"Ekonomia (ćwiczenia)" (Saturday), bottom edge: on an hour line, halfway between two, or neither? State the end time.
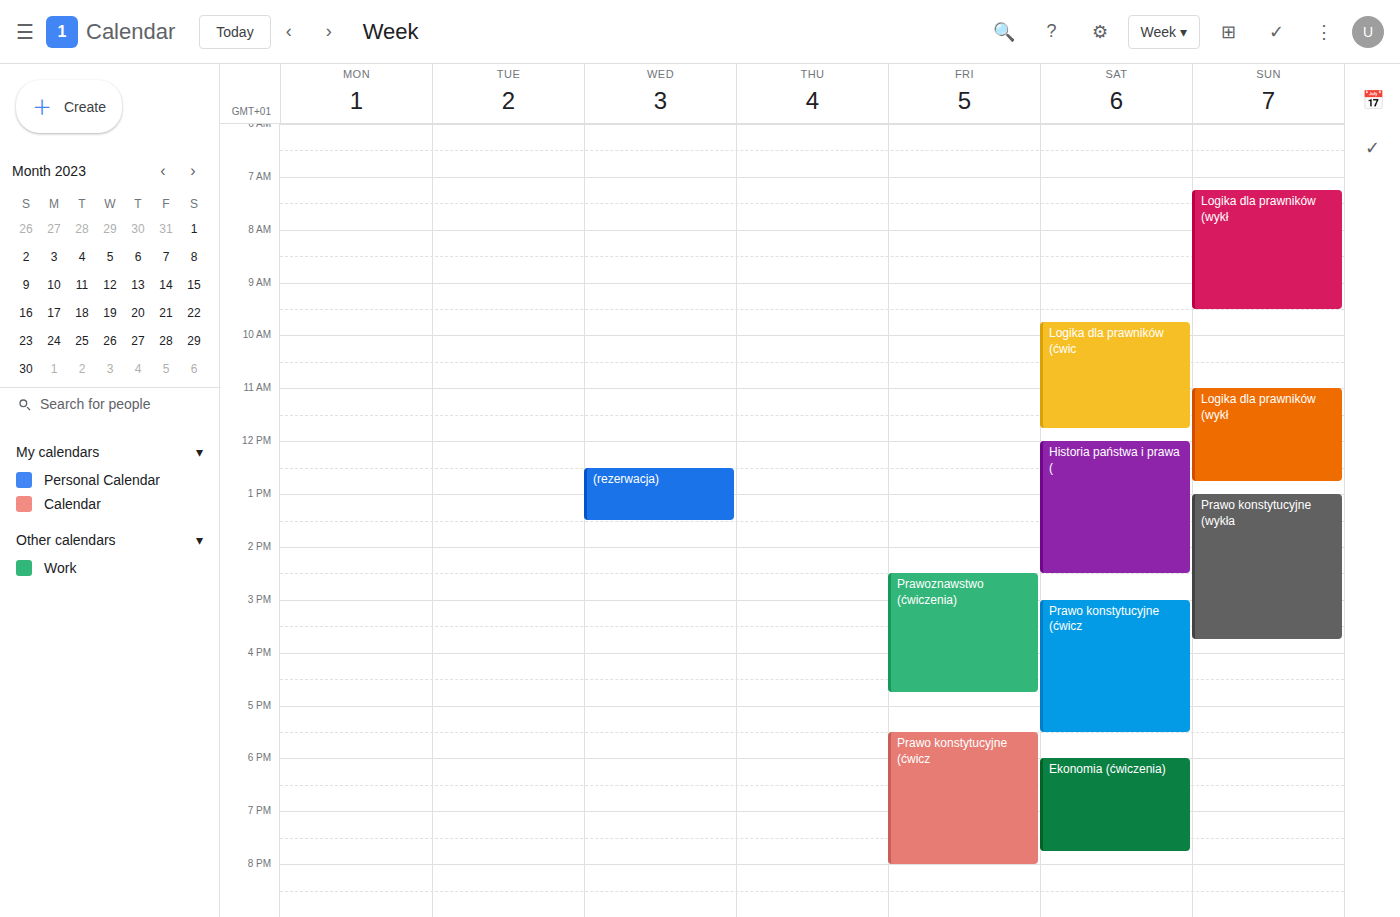
19:45 -- neither: three quarters of the way from the 19:00 line to the 20:00 line.